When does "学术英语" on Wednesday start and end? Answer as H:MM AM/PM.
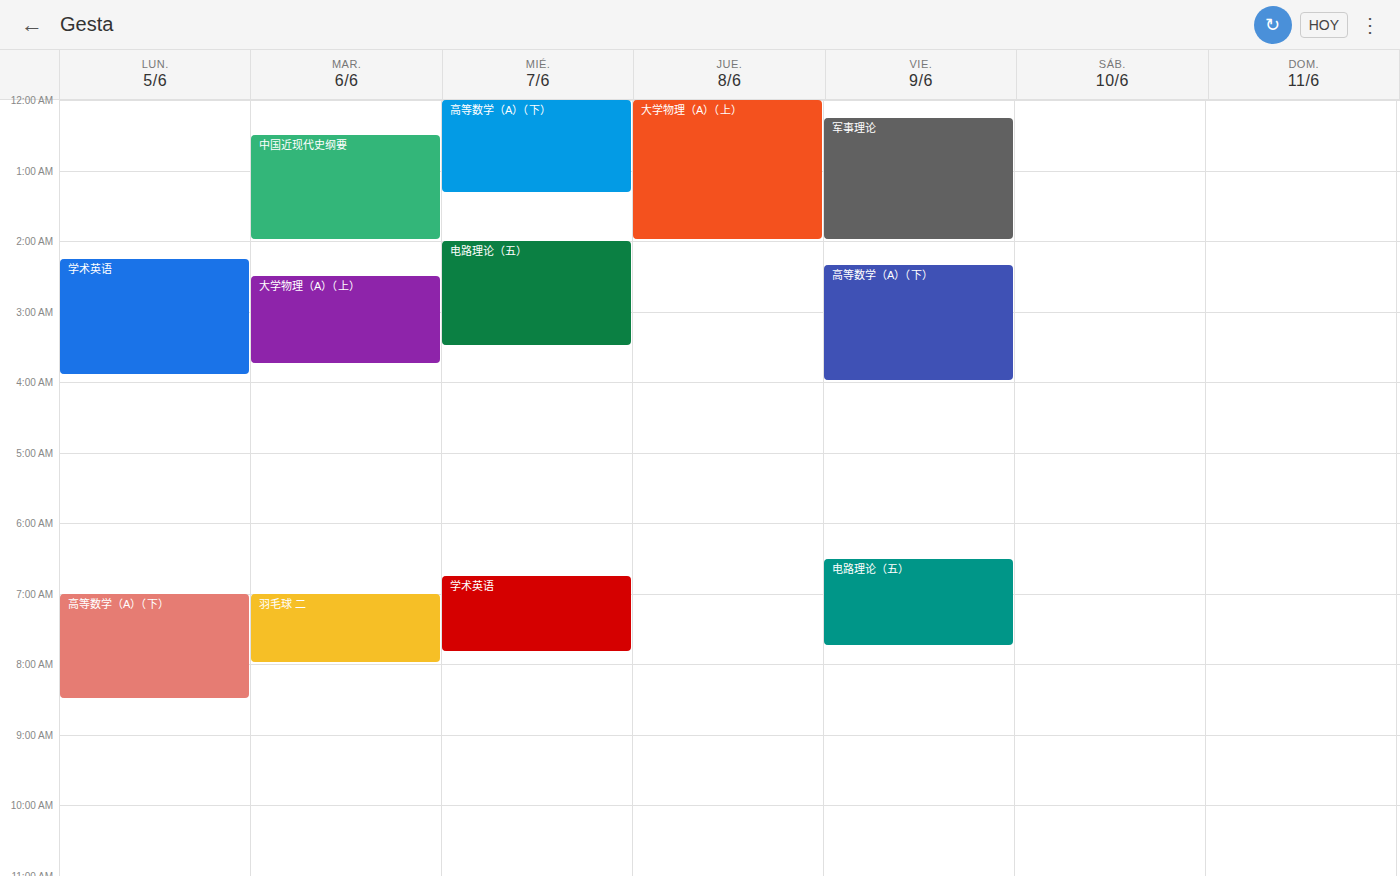
6:45 AM to 7:50 AM